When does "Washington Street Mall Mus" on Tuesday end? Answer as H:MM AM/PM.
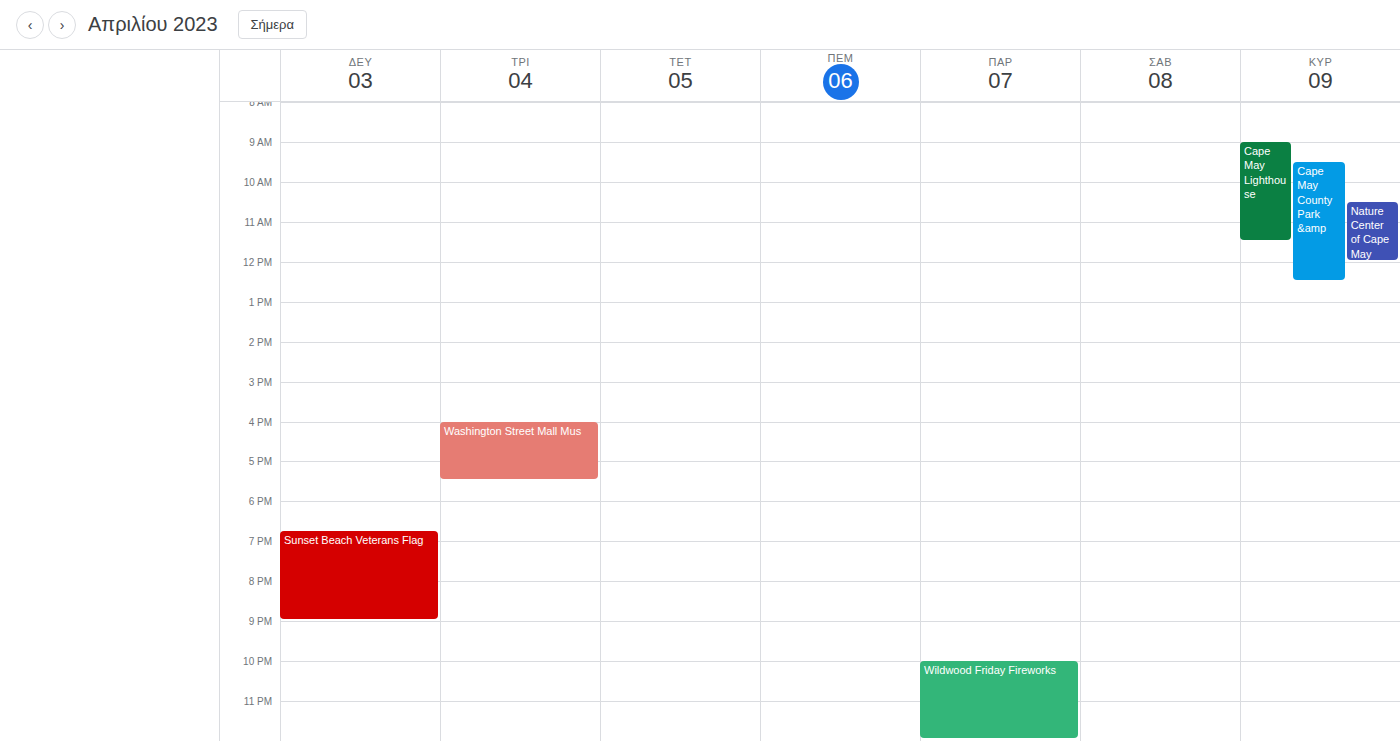
5:30 PM